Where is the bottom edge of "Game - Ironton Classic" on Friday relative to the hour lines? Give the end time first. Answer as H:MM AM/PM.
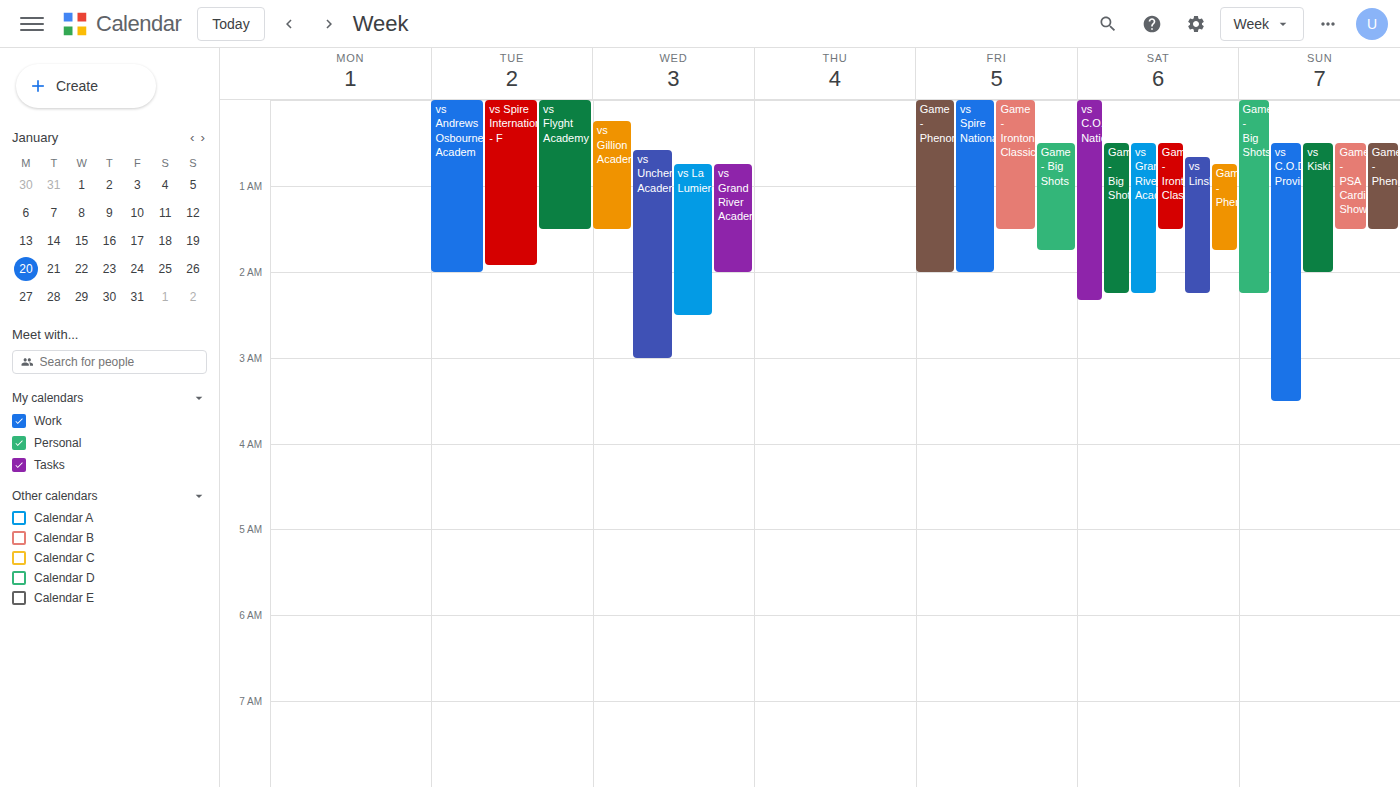
1:30 AM -- halfway between the 1 AM and 2 AM lines.